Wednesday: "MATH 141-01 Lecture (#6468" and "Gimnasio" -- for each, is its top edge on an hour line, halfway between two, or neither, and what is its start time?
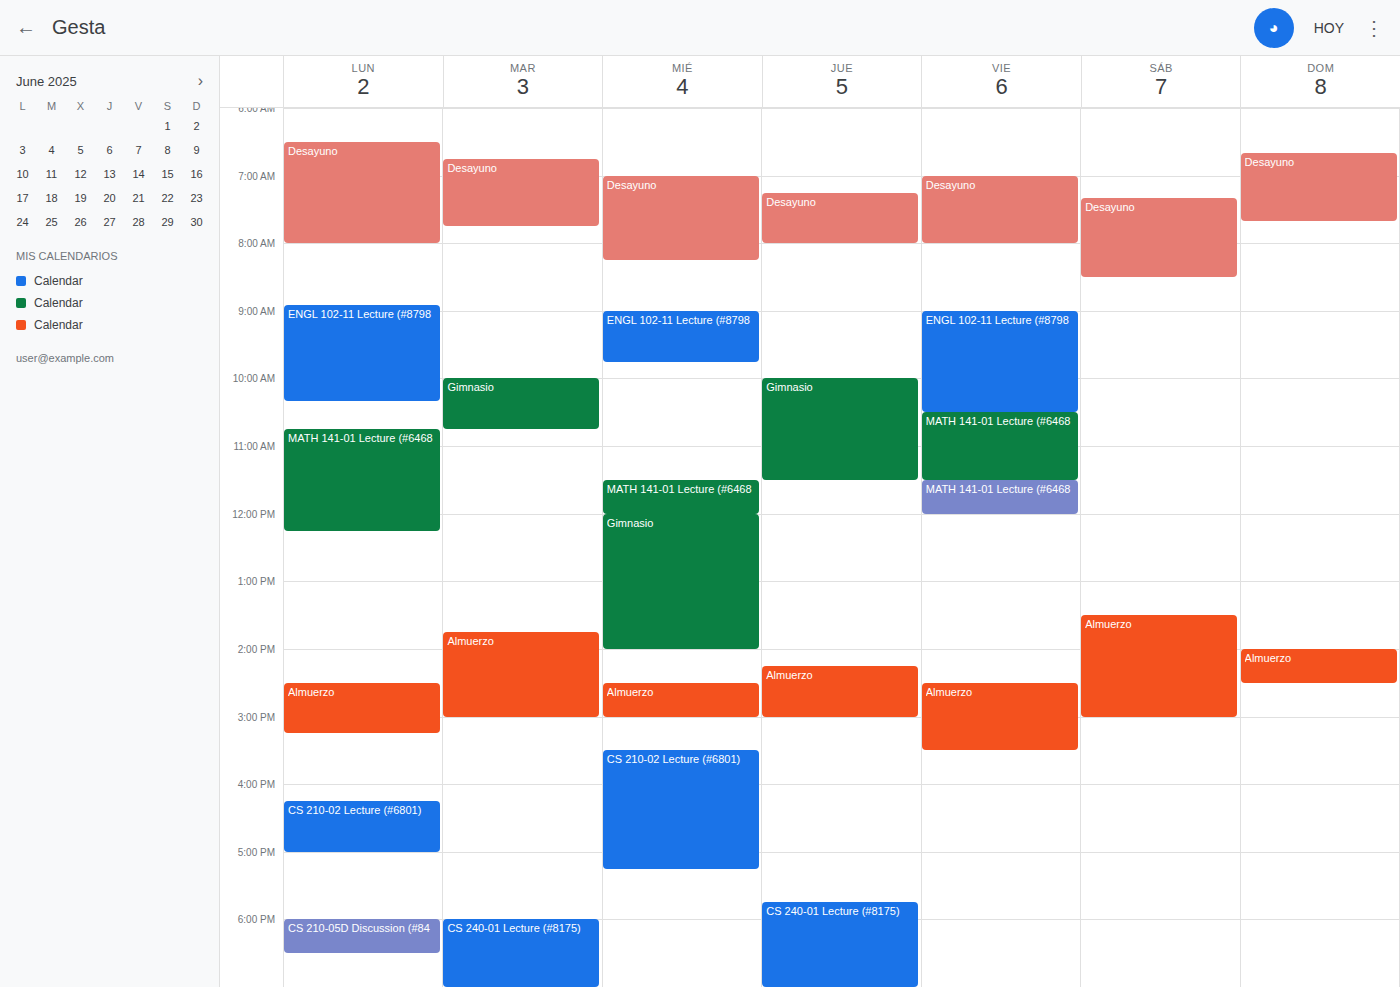
"MATH 141-01 Lecture (#6468": 11:30 AM, halfway between the 11 AM and 12 PM lines. "Gimnasio": 12:00 PM, exactly on the 12 PM line.